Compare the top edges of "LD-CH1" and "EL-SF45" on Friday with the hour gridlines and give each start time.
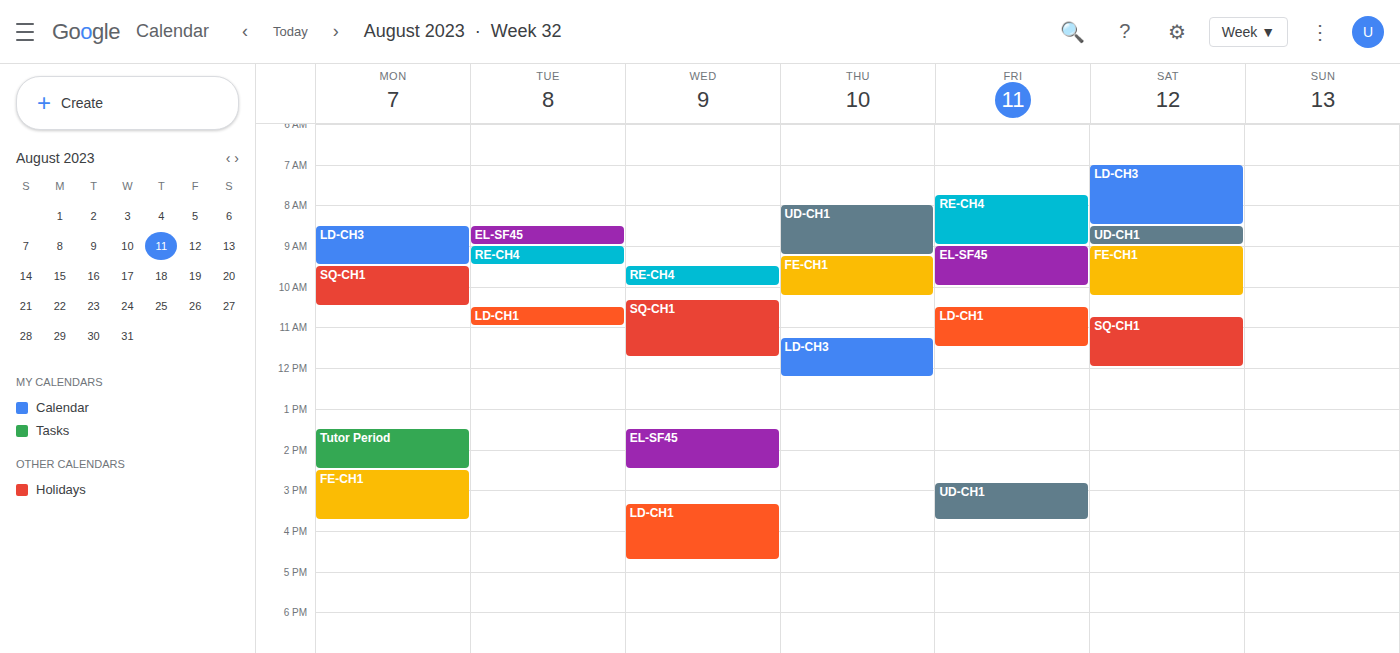
"LD-CH1": 10:30 AM, halfway between the 10 AM and 11 AM lines. "EL-SF45": 9:00 AM, exactly on the 9 AM line.